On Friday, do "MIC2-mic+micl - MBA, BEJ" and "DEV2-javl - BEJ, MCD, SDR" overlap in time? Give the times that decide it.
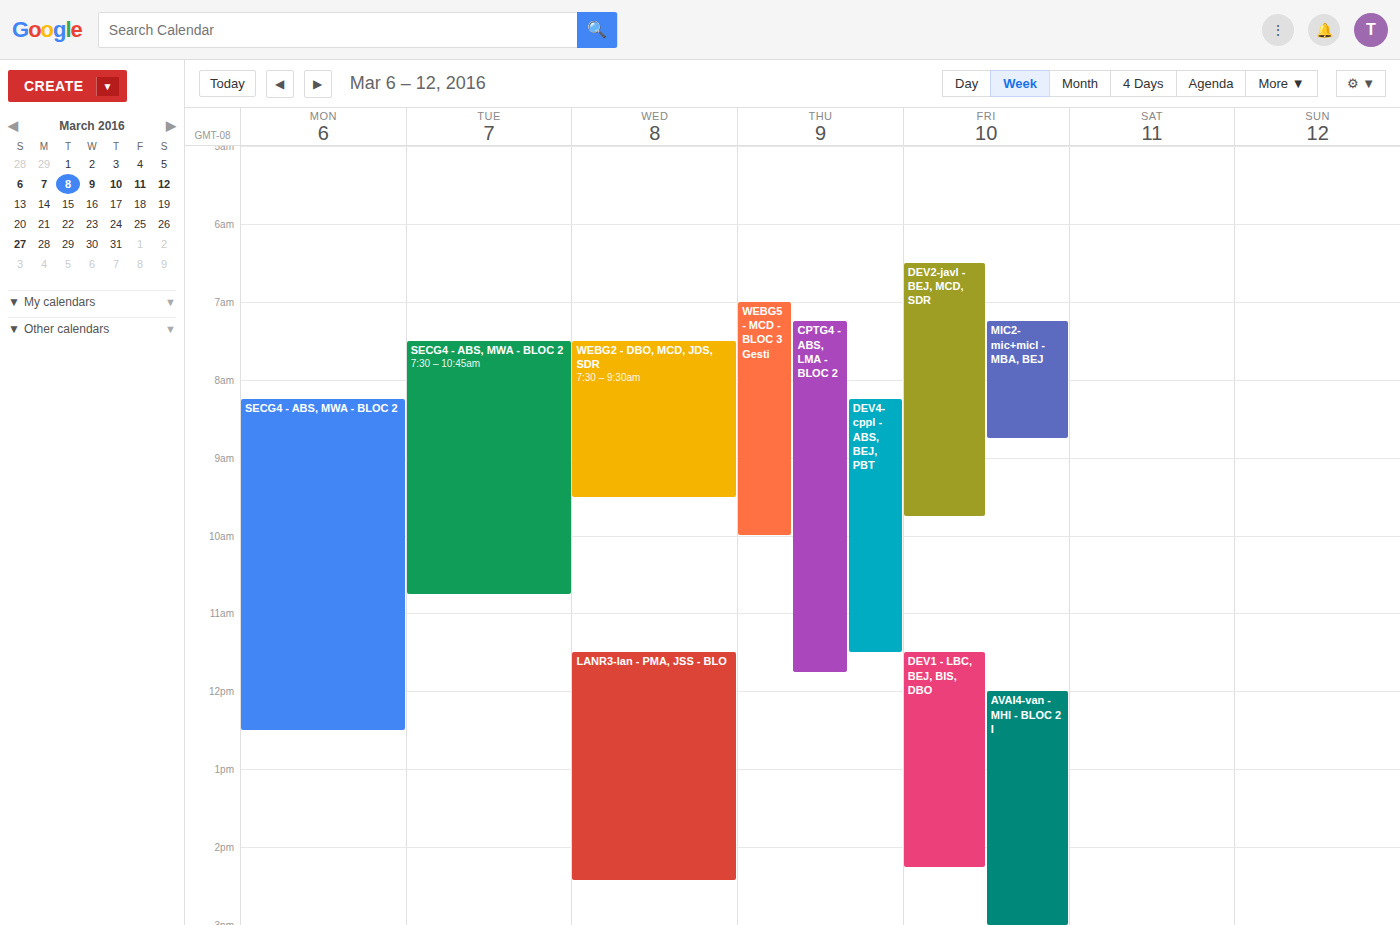
"MIC2-mic+micl - MBA, BEJ" runs 07:15 to 08:45, inside "DEV2-javl - BEJ, MCD, SDR" -- they overlap.